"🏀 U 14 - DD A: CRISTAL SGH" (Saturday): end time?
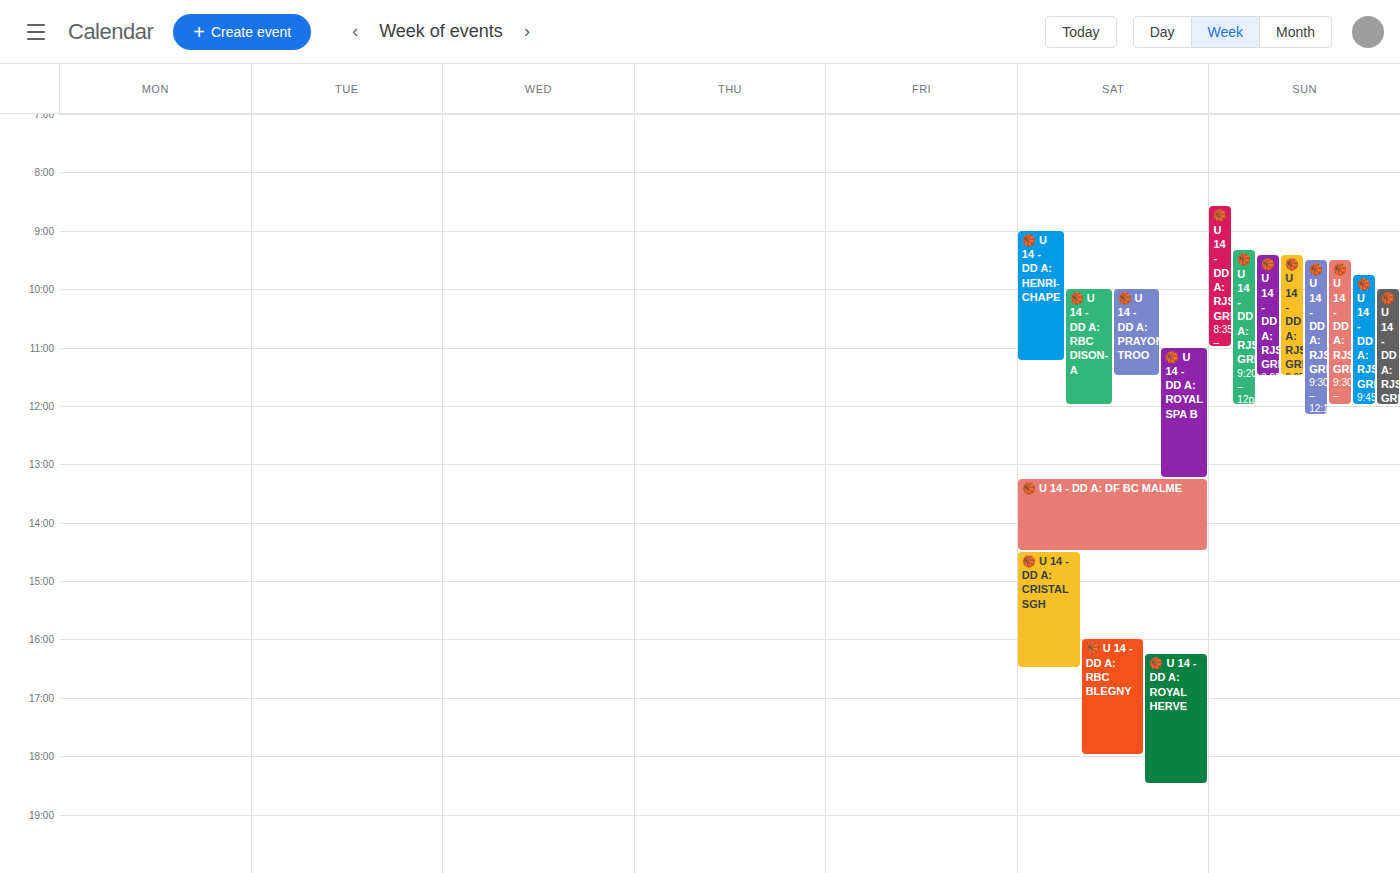
4:30 PM